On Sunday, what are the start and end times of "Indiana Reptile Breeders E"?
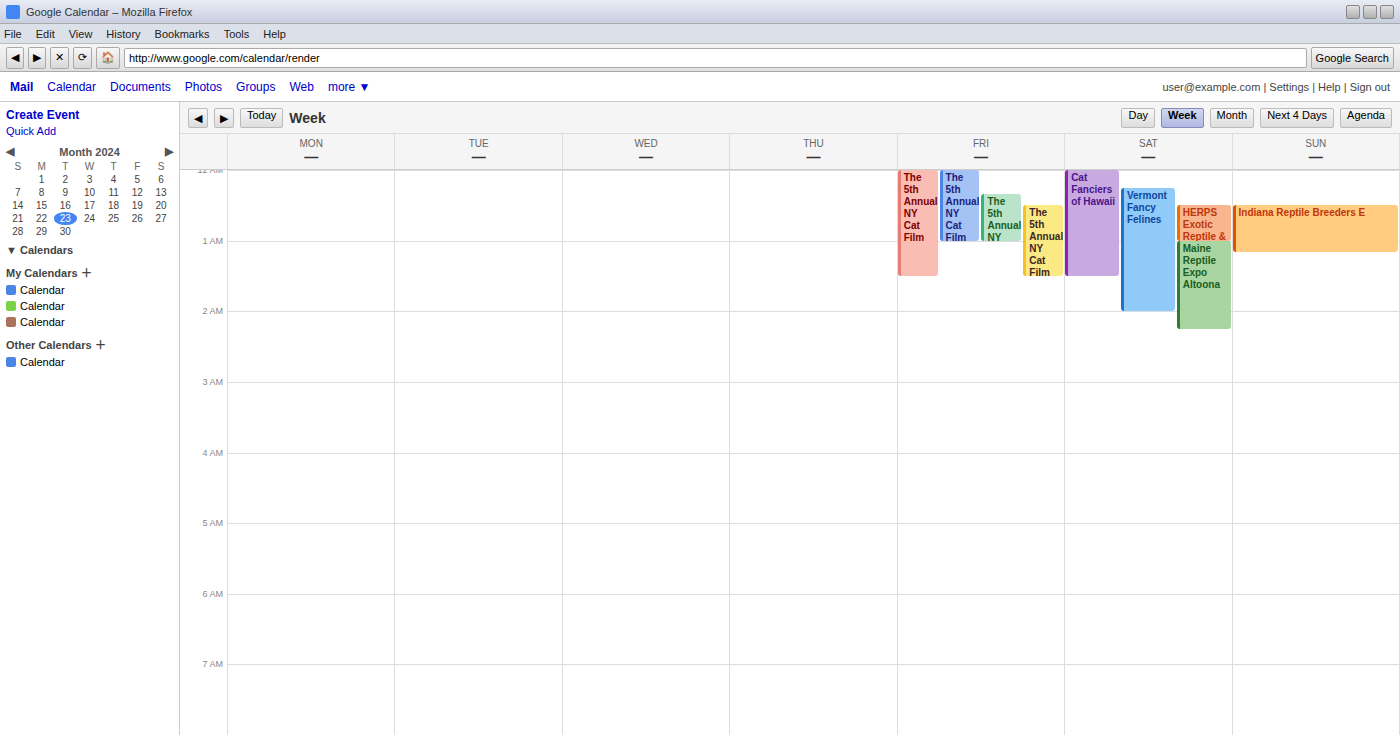
12:30 AM to 1:10 AM